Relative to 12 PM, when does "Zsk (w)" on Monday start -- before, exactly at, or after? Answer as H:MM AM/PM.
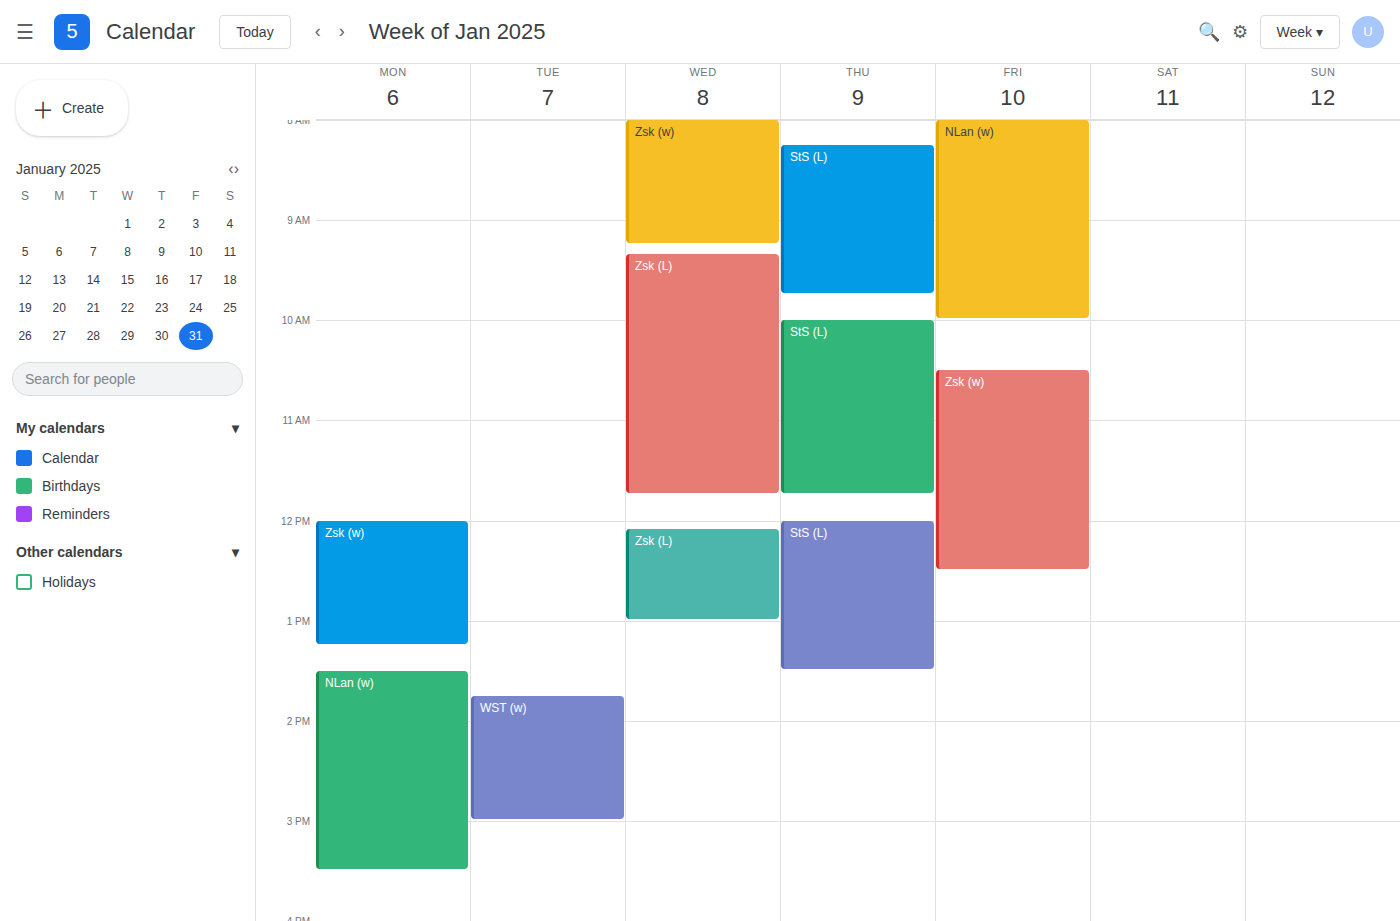
12:00 PM -- exactly at 12 PM, on the 12 PM line.